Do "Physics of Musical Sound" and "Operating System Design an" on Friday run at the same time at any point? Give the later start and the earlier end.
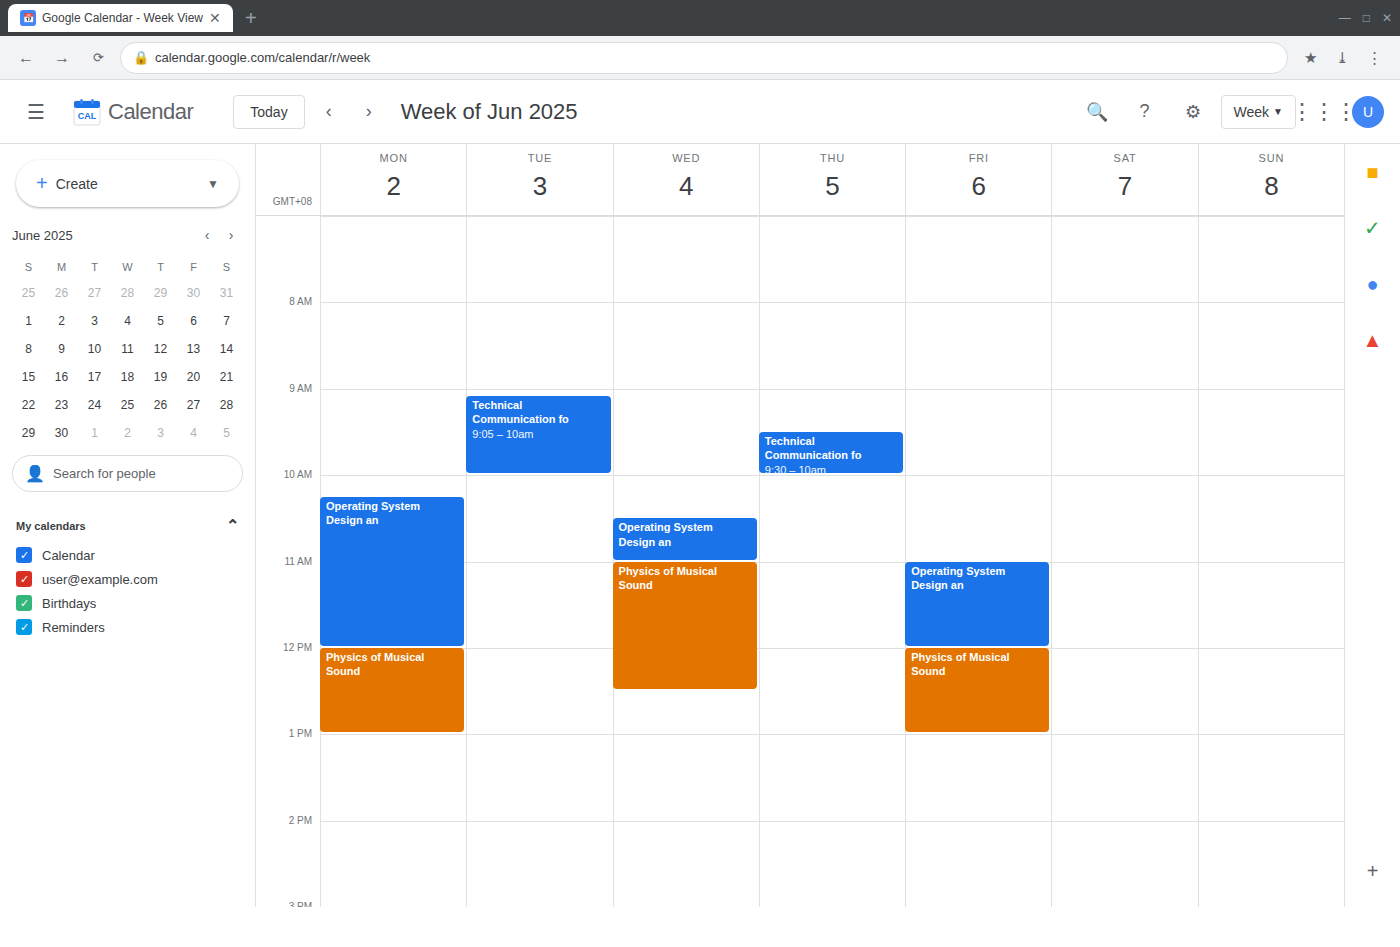
"Operating System Design an" ends at 12:00 PM, exactly when "Physics of Musical Sound" starts -- they touch but do not overlap.